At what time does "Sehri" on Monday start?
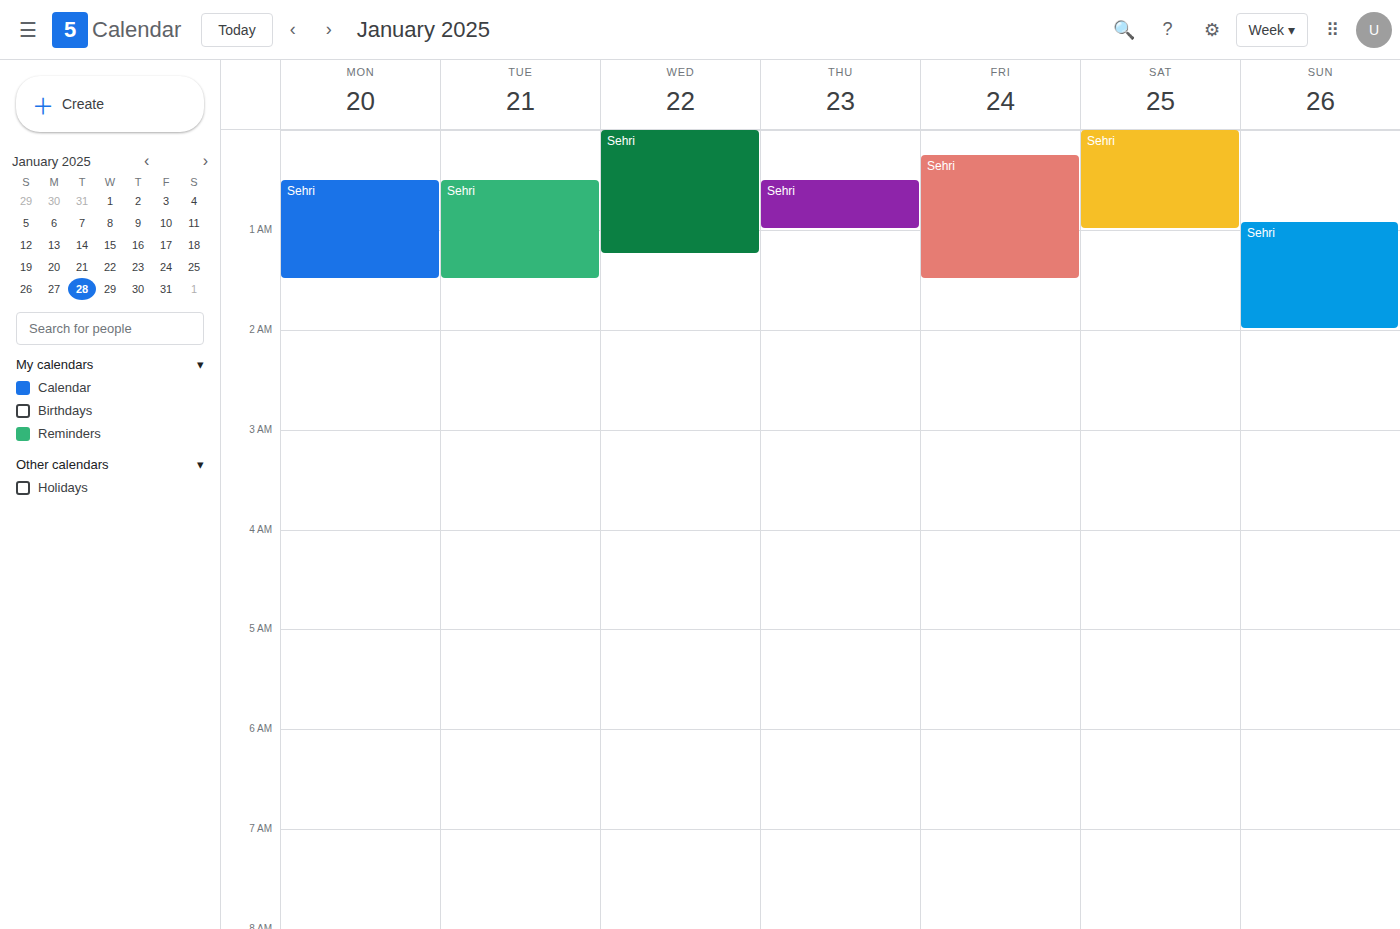
12:30 AM